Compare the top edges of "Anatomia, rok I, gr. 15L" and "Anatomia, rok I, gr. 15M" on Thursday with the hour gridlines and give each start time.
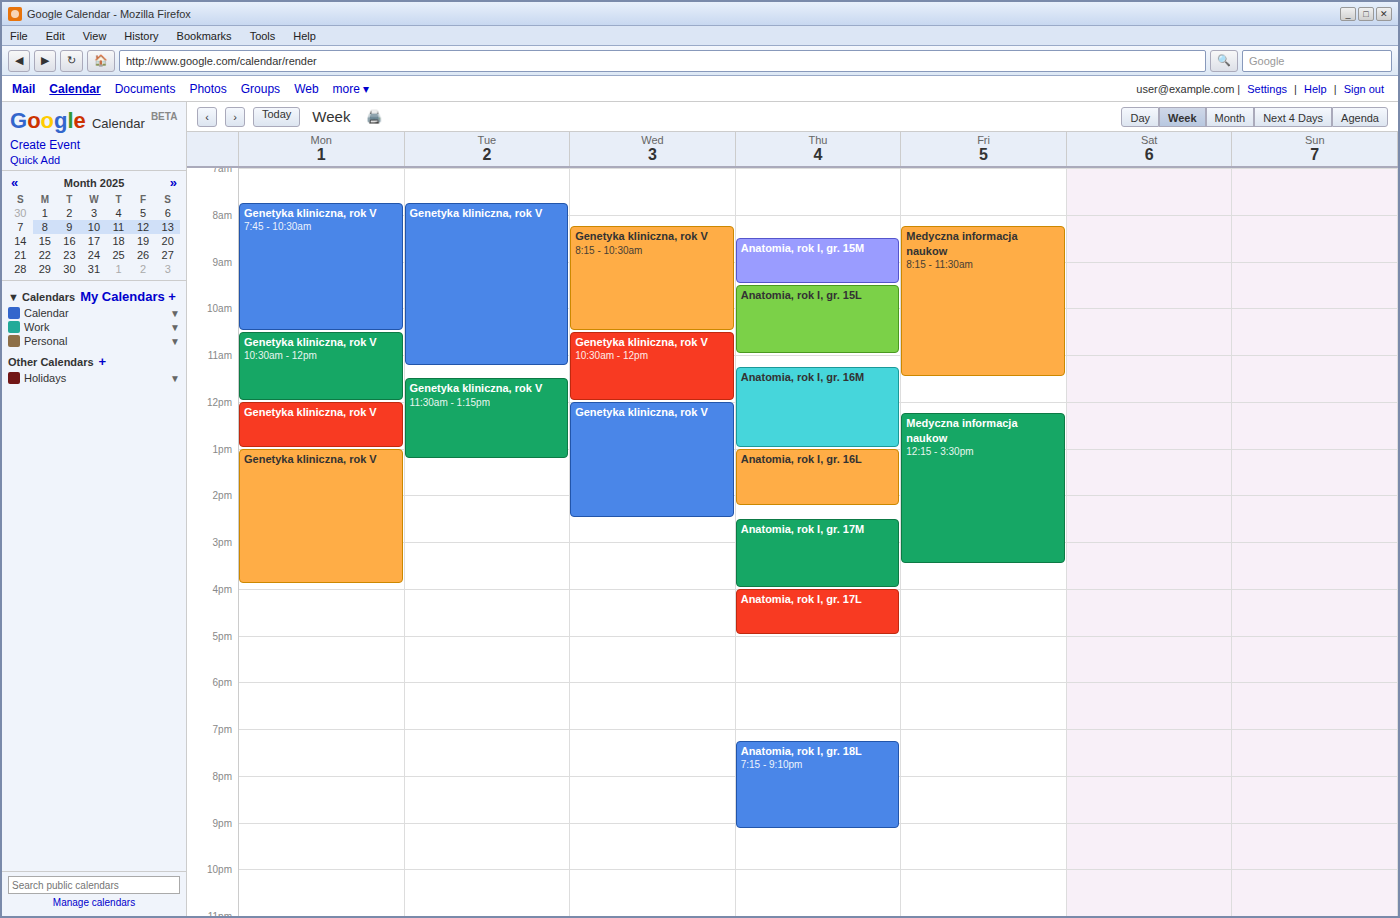
"Anatomia, rok I, gr. 15L": 9:30 AM, halfway between the 9 AM and 10 AM lines. "Anatomia, rok I, gr. 15M": 8:30 AM, halfway between the 8 AM and 9 AM lines.